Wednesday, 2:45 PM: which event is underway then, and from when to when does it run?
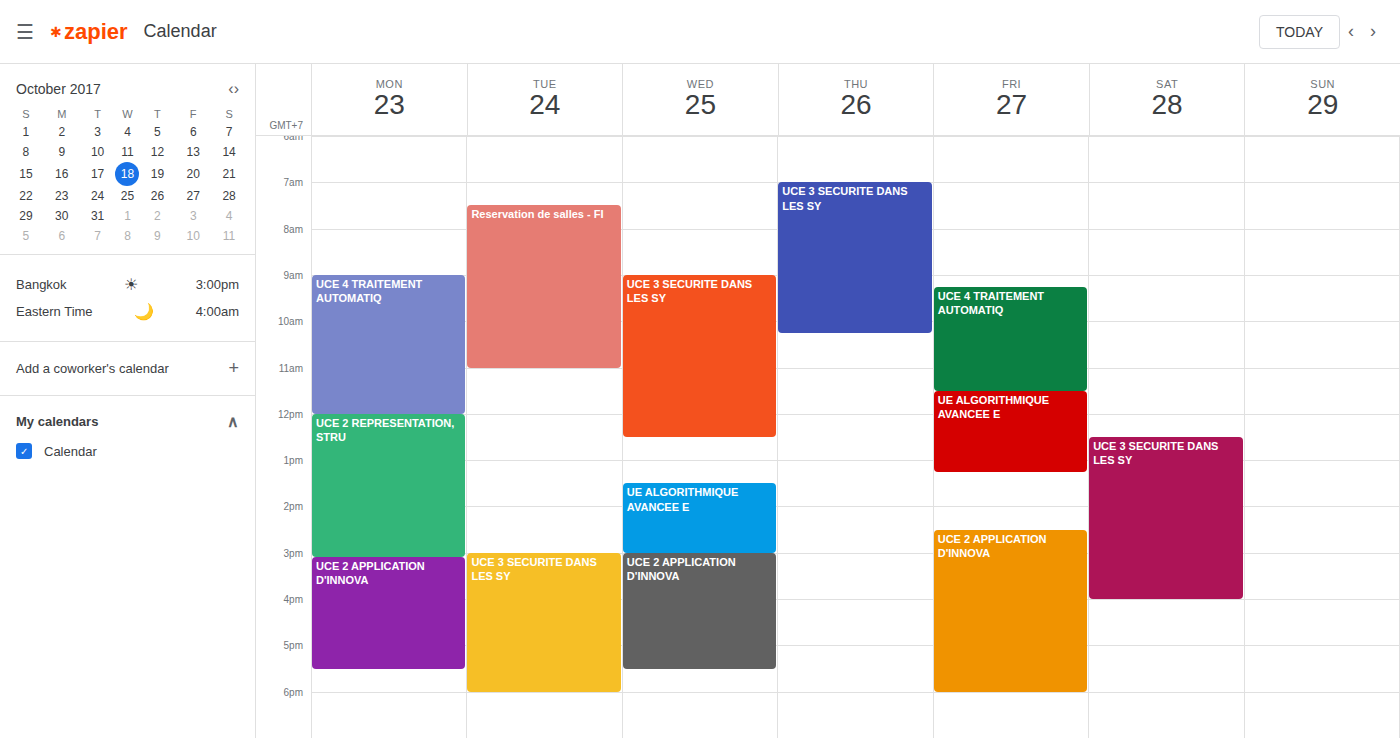
"UE ALGORITHMIQUE AVANCEE E", 1:30 PM to 3:00 PM